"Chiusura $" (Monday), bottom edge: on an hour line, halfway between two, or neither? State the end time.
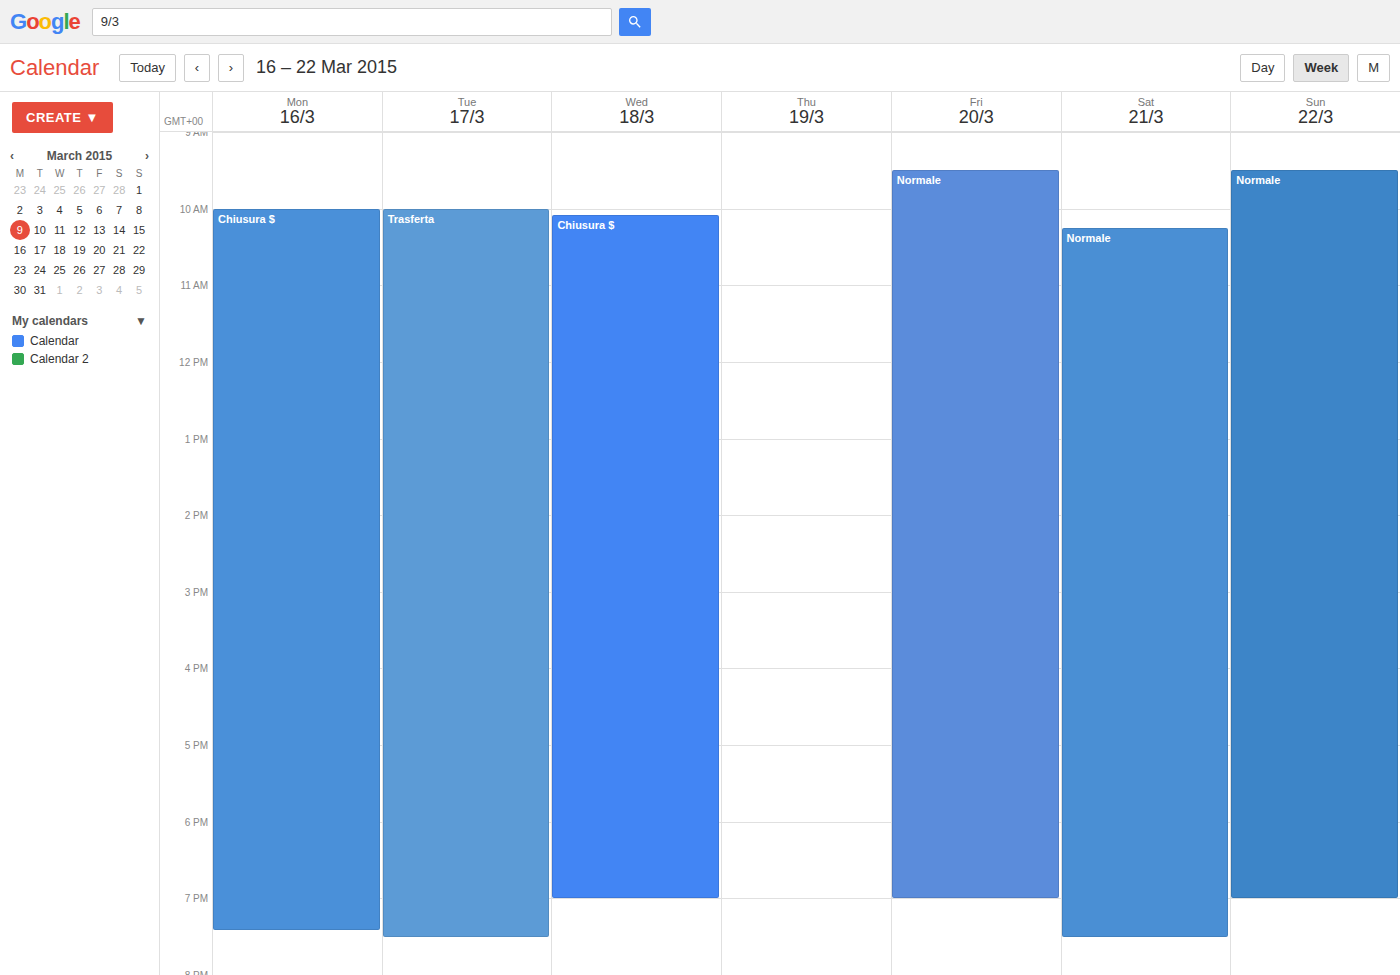
7:25 PM -- neither: 25 minutes below the 7 PM line and 35 minutes above the 8 PM line.